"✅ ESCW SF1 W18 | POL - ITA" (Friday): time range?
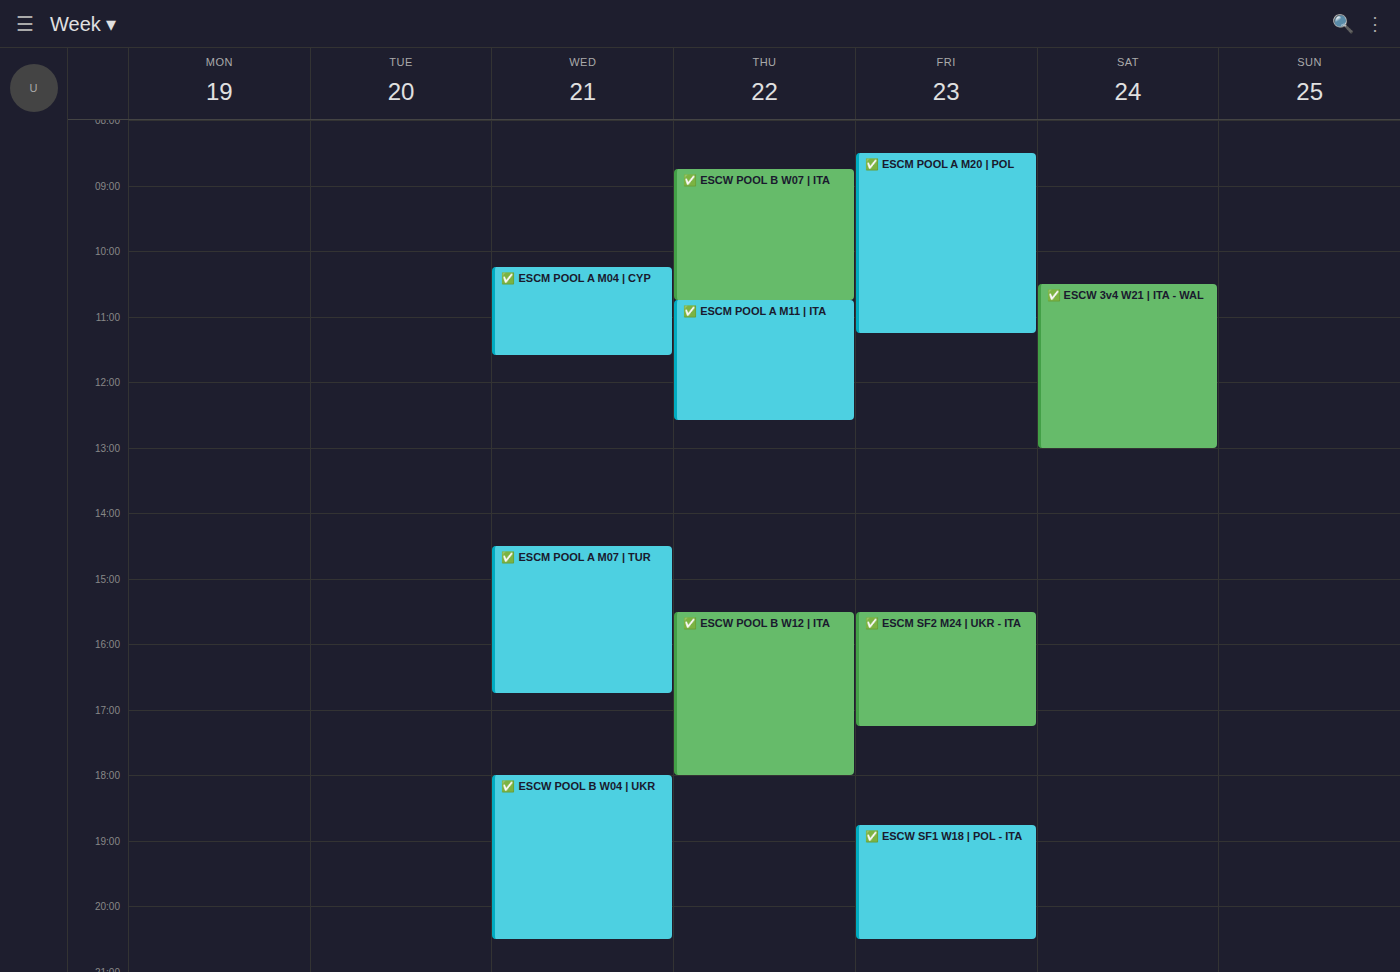
6:45 PM to 8:30 PM